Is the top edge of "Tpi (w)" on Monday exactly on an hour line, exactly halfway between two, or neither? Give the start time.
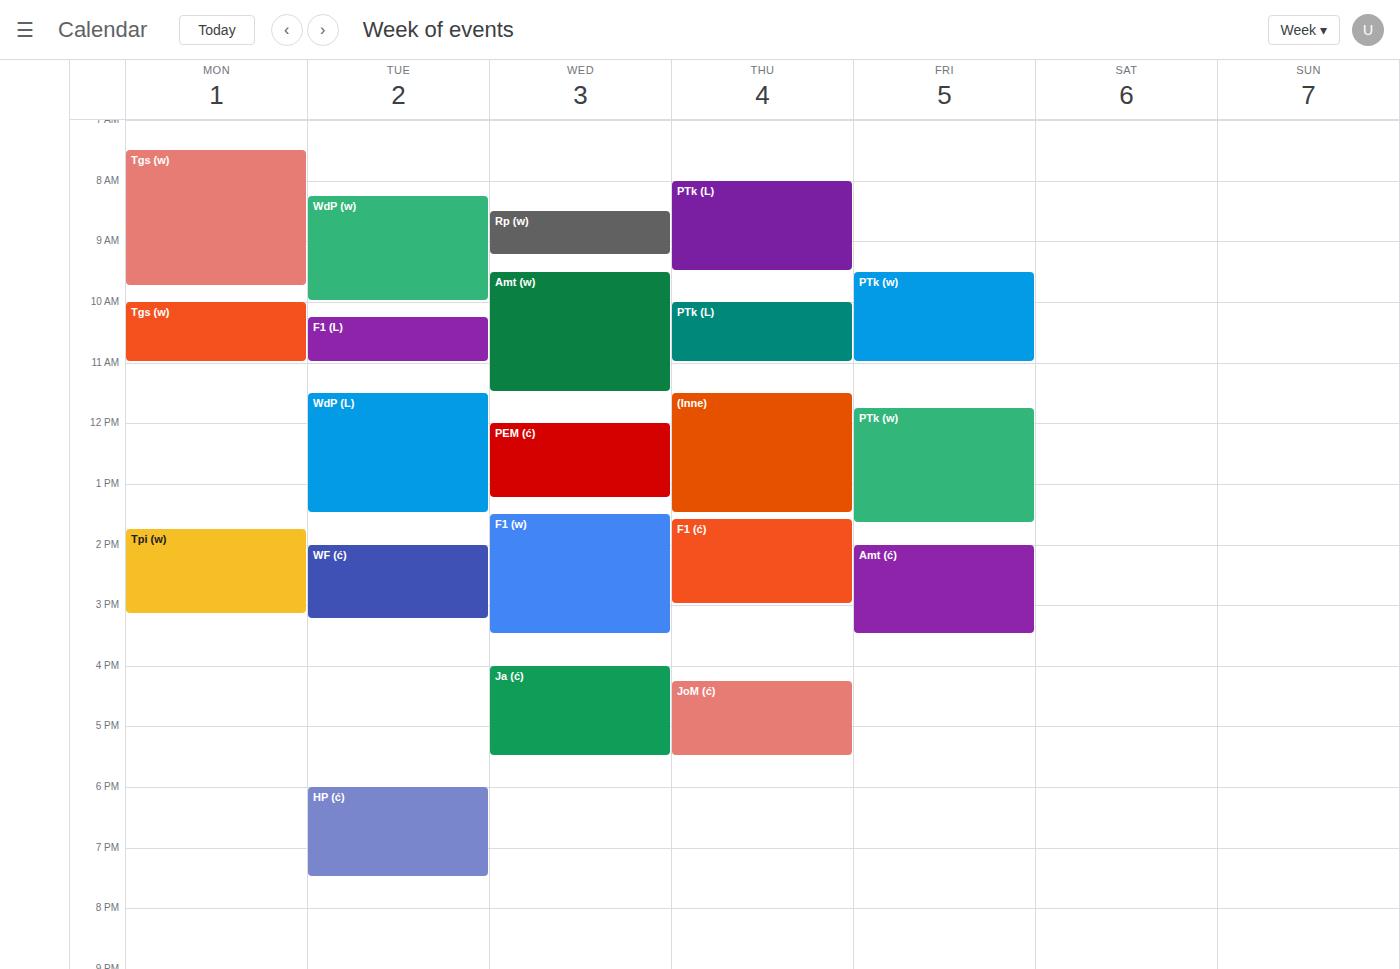
1:45 PM -- neither: three quarters of the way from the 1 PM line to the 2 PM line.